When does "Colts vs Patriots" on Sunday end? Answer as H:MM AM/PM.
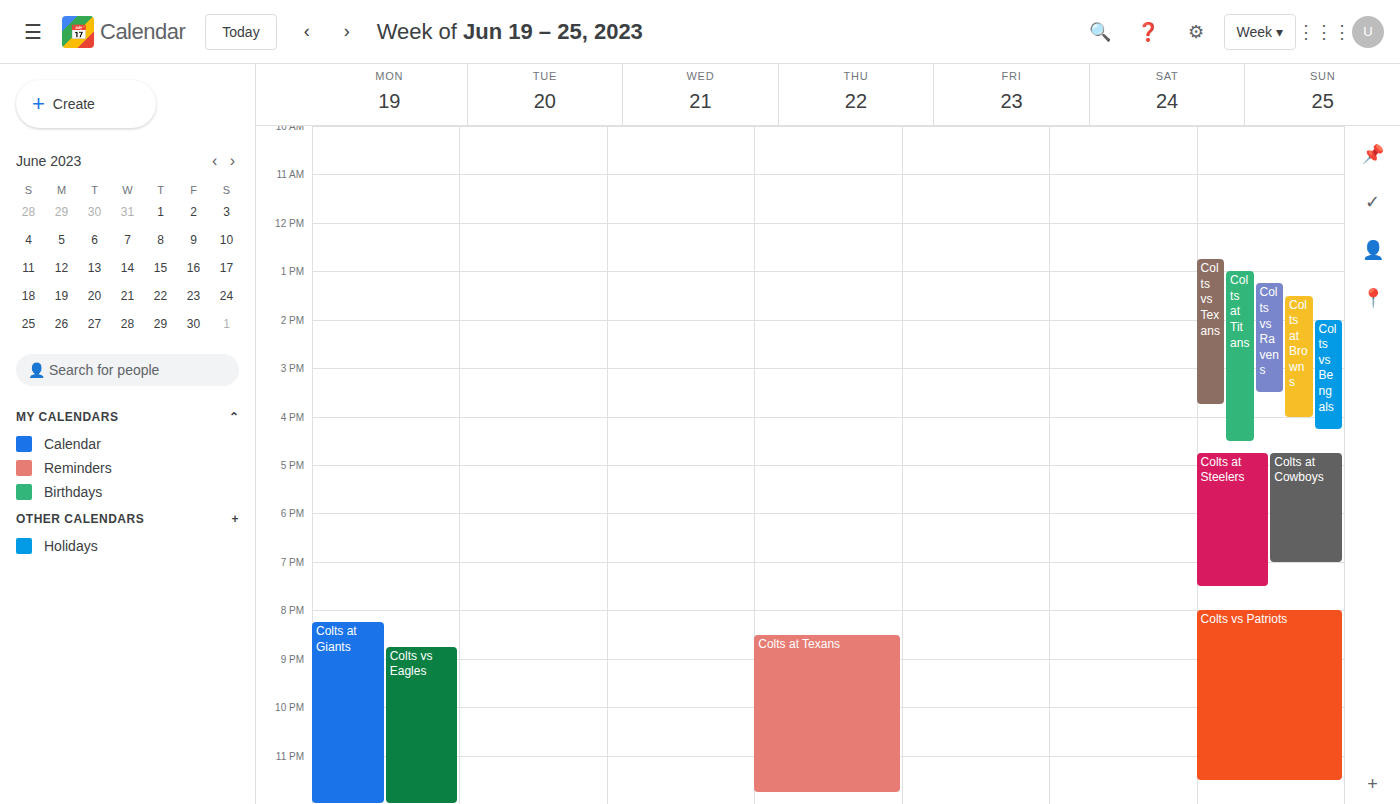
11:30 PM